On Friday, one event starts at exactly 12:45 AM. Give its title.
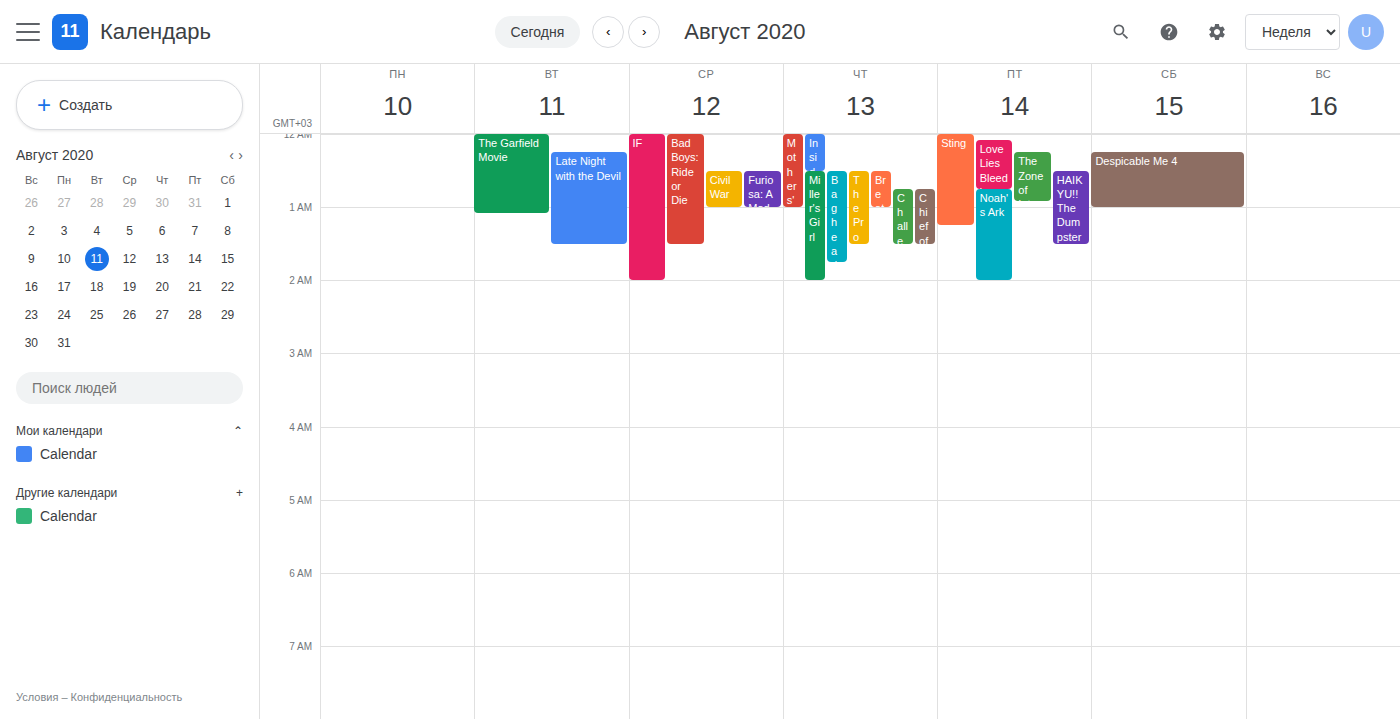
"Noah's Ark"